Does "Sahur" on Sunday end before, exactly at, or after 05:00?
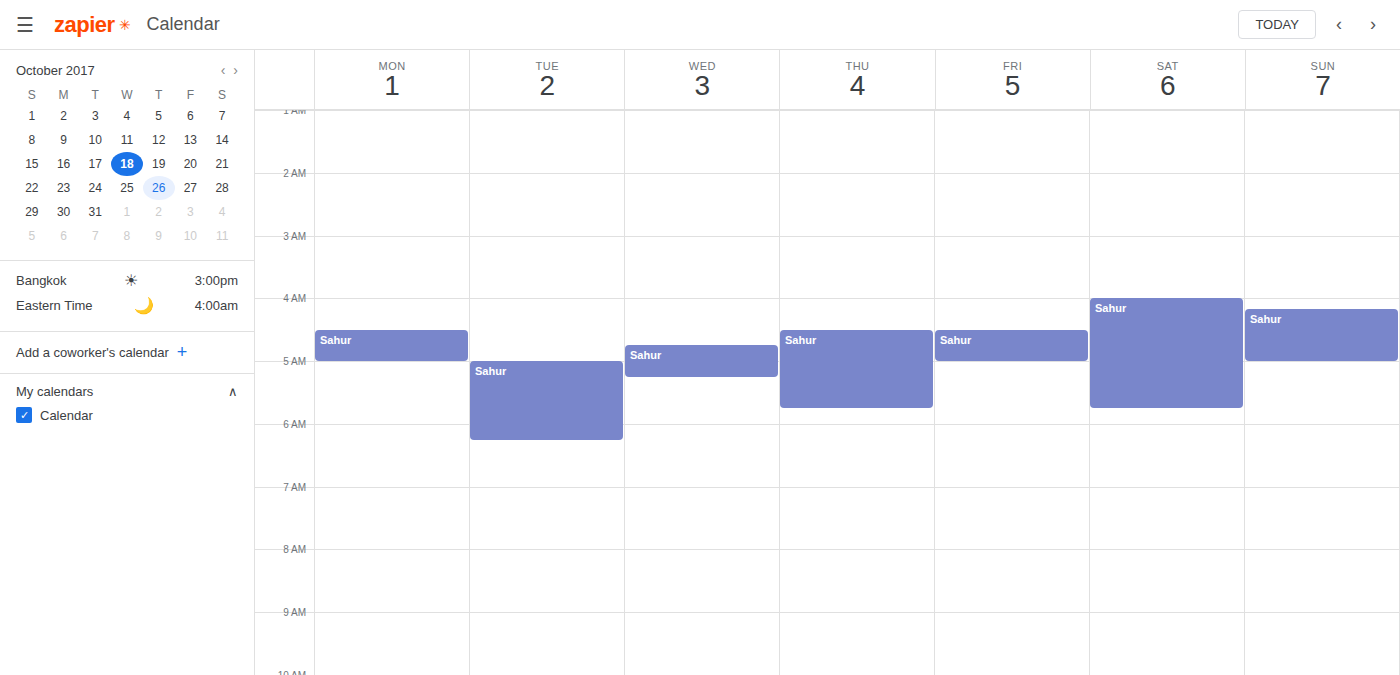
05:00 -- exactly at 05:00, on the 05:00 line.